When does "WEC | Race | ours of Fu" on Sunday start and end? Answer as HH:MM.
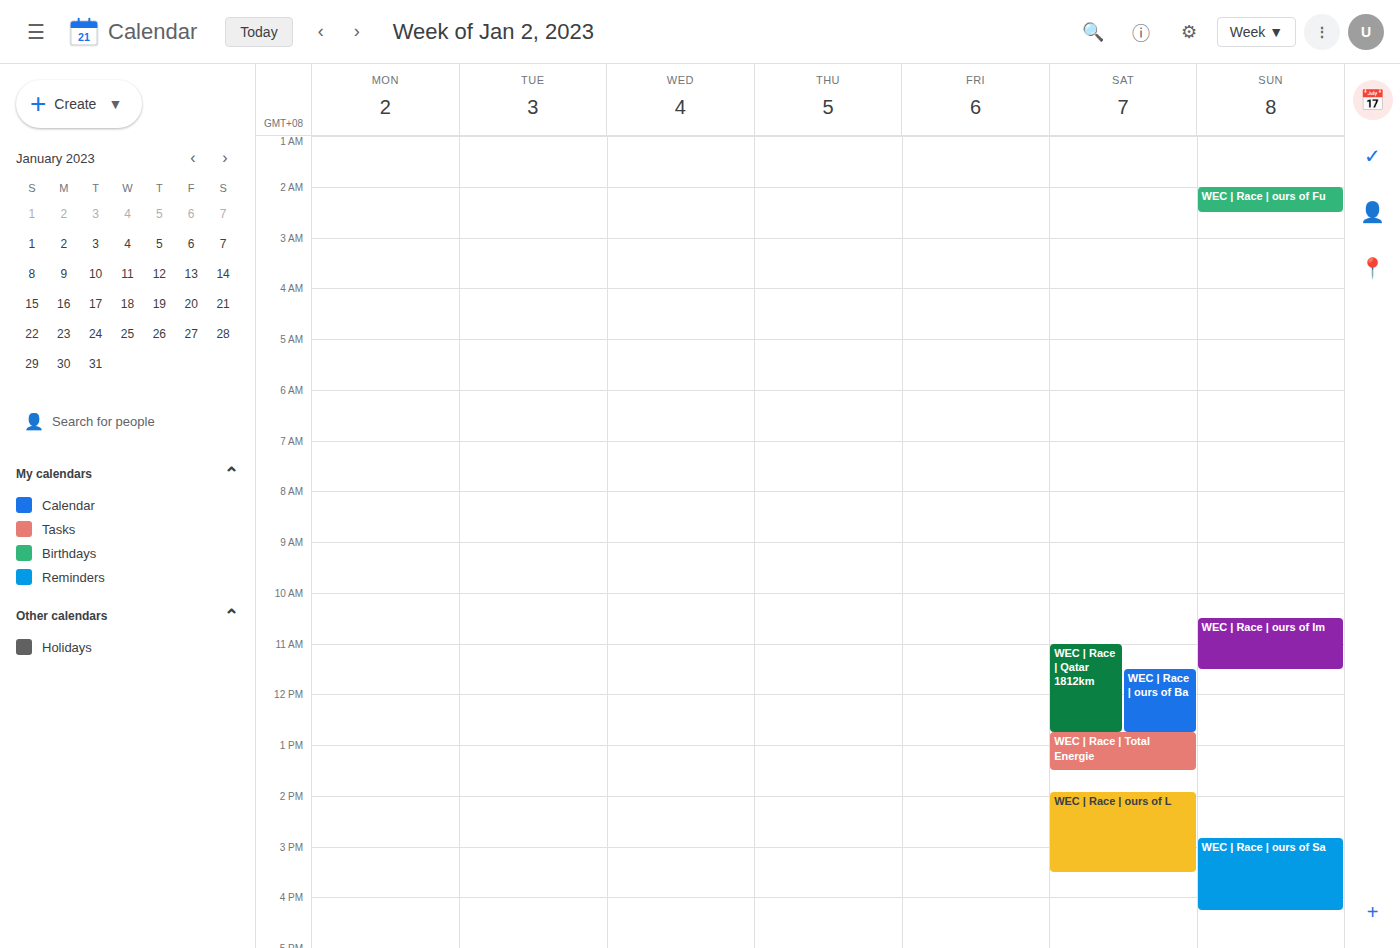
02:00 to 02:30